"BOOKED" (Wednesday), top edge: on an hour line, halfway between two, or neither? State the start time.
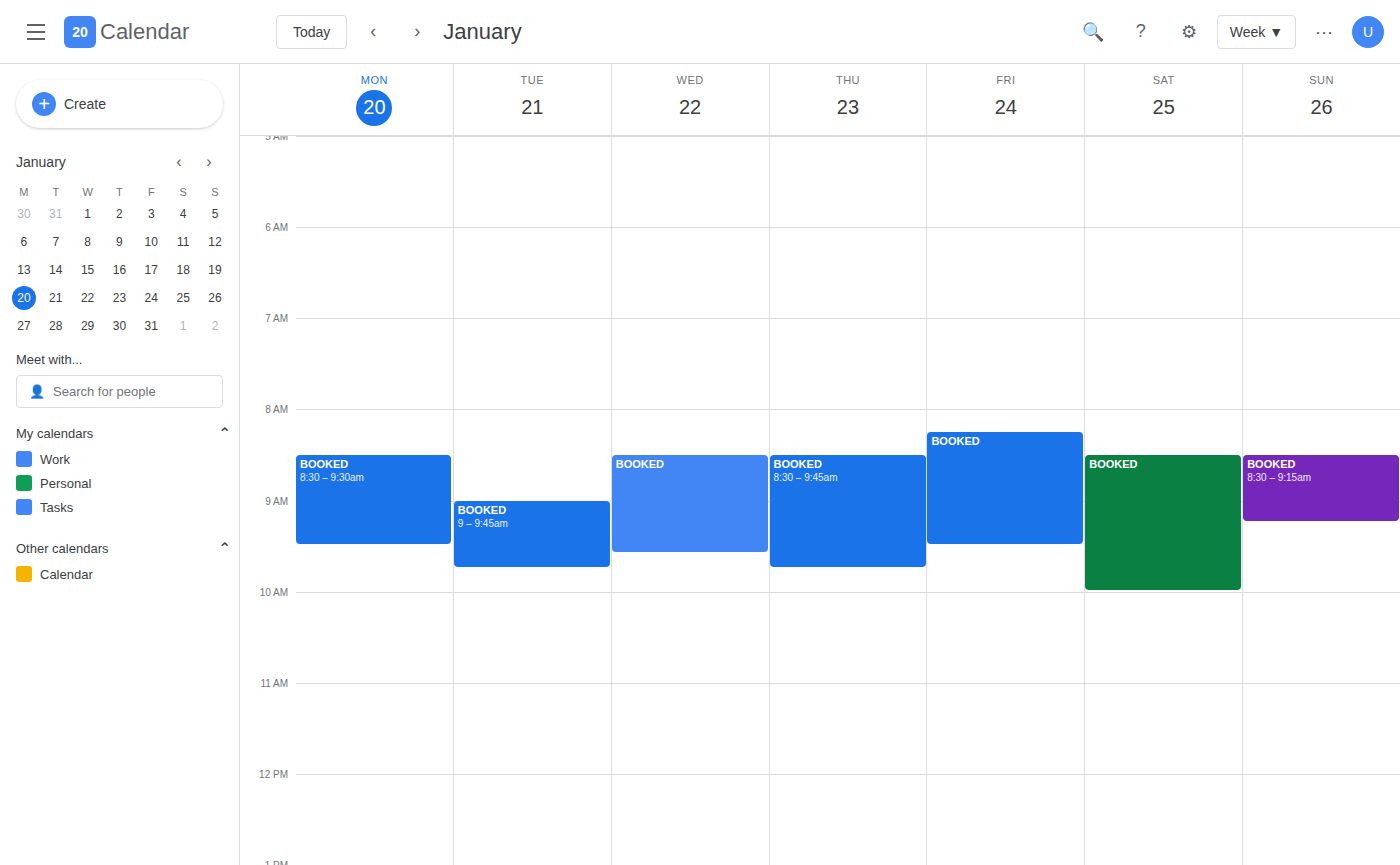
8:30 AM -- halfway between the 8 AM and 9 AM lines.